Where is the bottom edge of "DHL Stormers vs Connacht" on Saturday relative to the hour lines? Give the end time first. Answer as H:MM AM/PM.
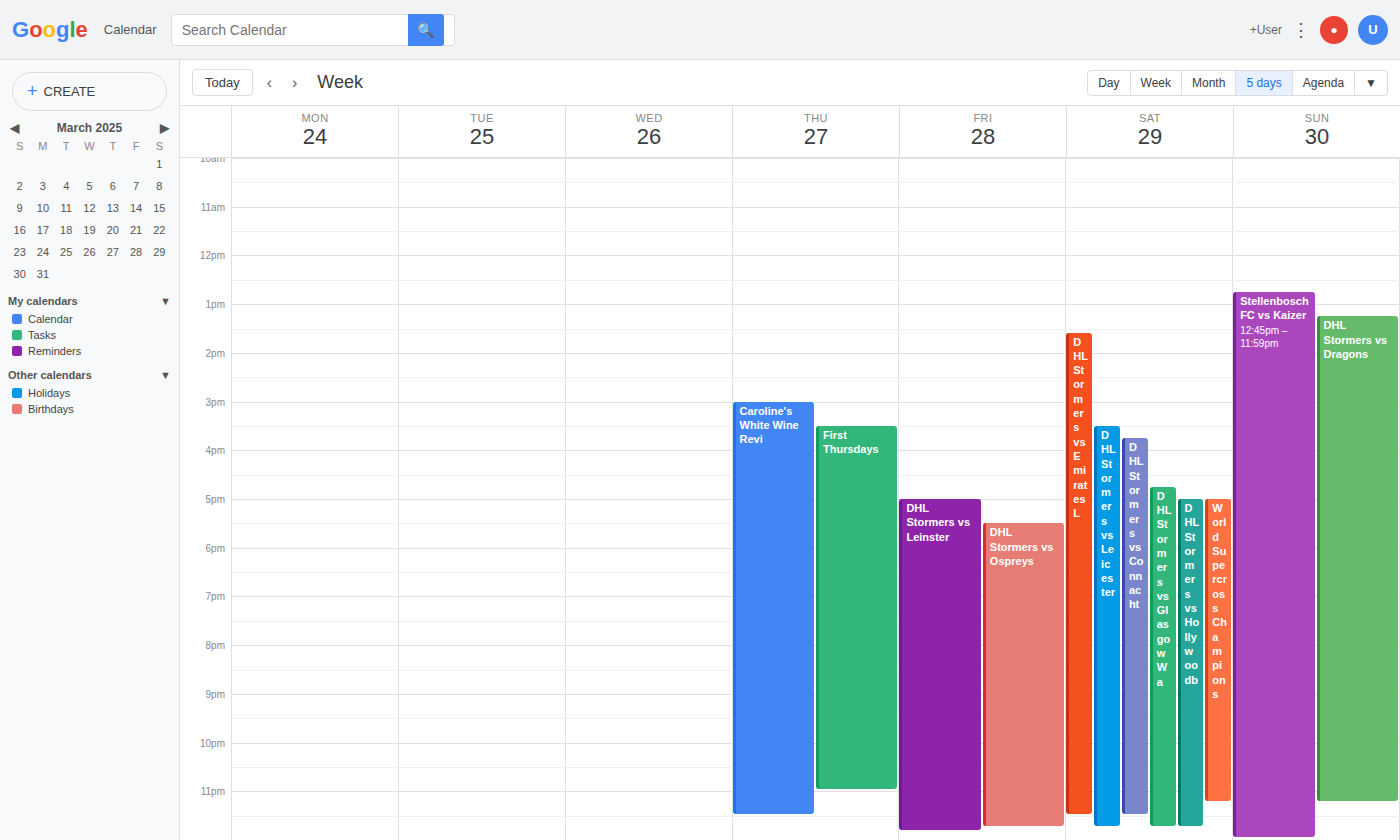
11:30 PM -- halfway between the 11 PM and 12 AM lines.